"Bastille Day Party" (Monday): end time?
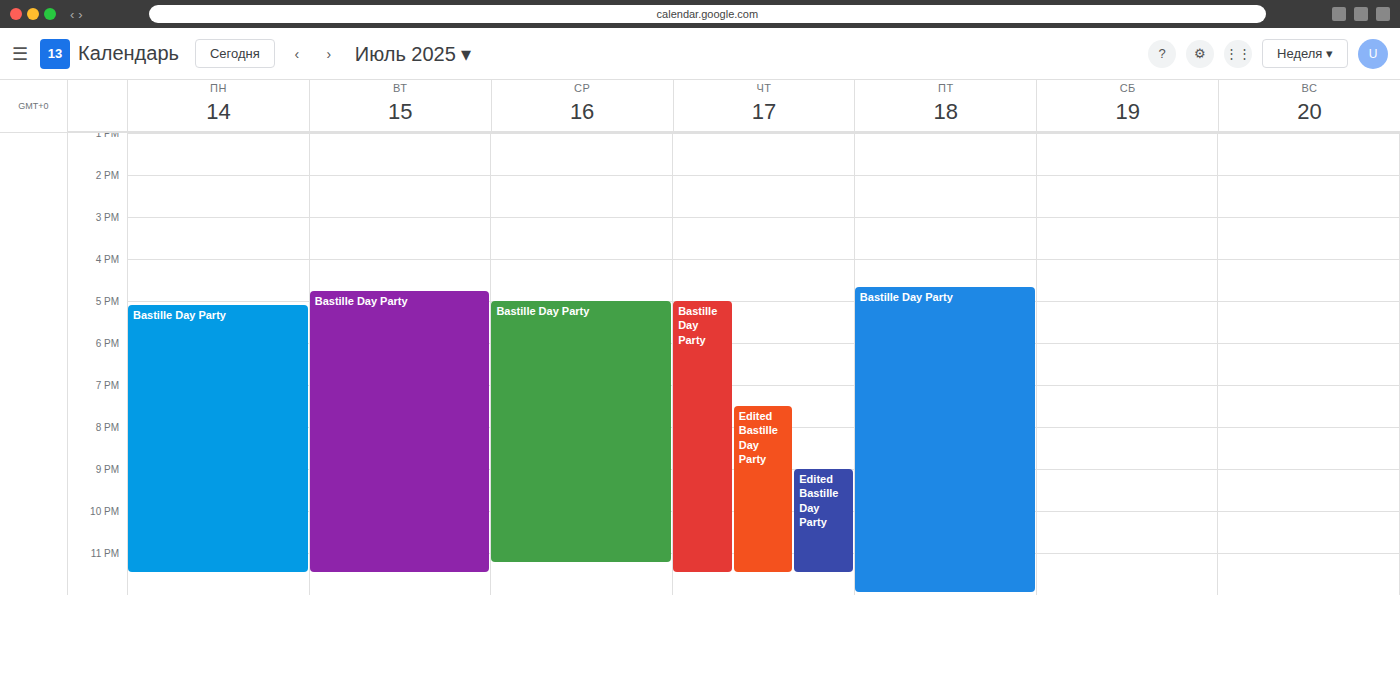
11:30 PM